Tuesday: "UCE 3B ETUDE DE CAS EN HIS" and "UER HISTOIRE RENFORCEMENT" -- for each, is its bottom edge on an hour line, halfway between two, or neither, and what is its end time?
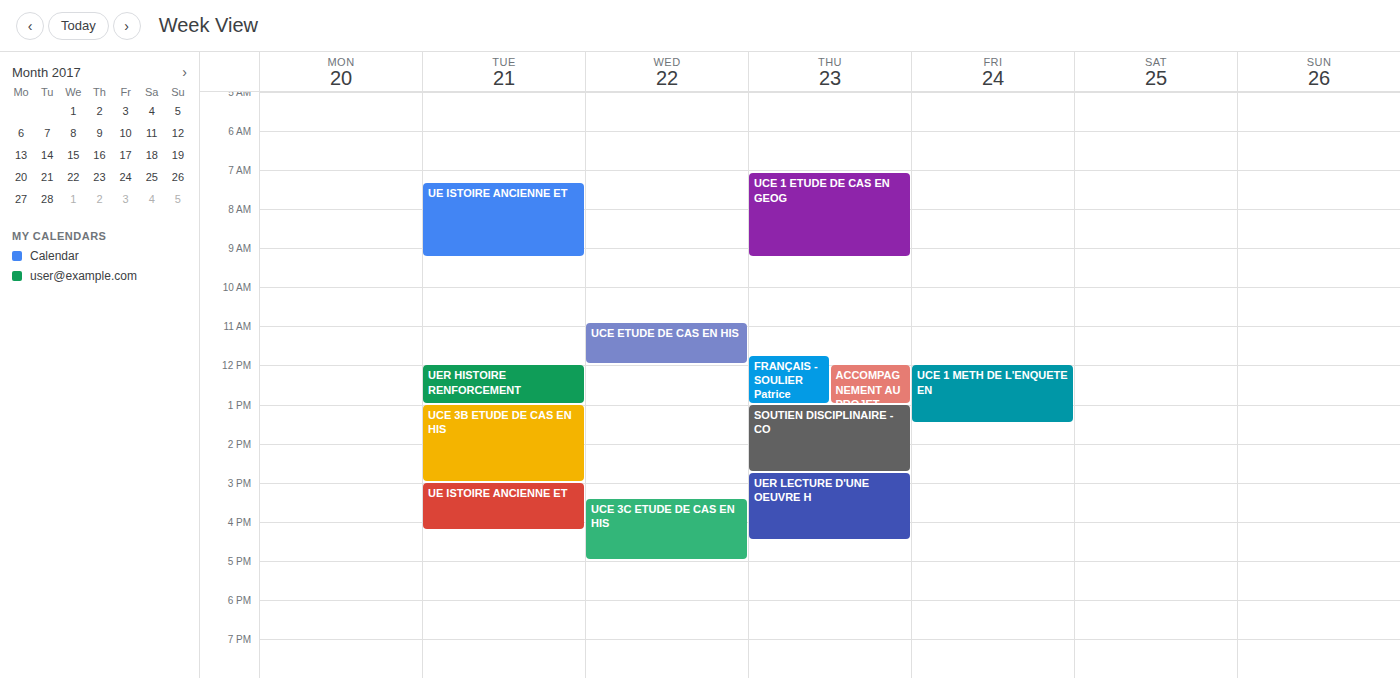
"UCE 3B ETUDE DE CAS EN HIS": 3:00 PM, exactly on the 3 PM line. "UER HISTOIRE RENFORCEMENT": 1:00 PM, exactly on the 1 PM line.